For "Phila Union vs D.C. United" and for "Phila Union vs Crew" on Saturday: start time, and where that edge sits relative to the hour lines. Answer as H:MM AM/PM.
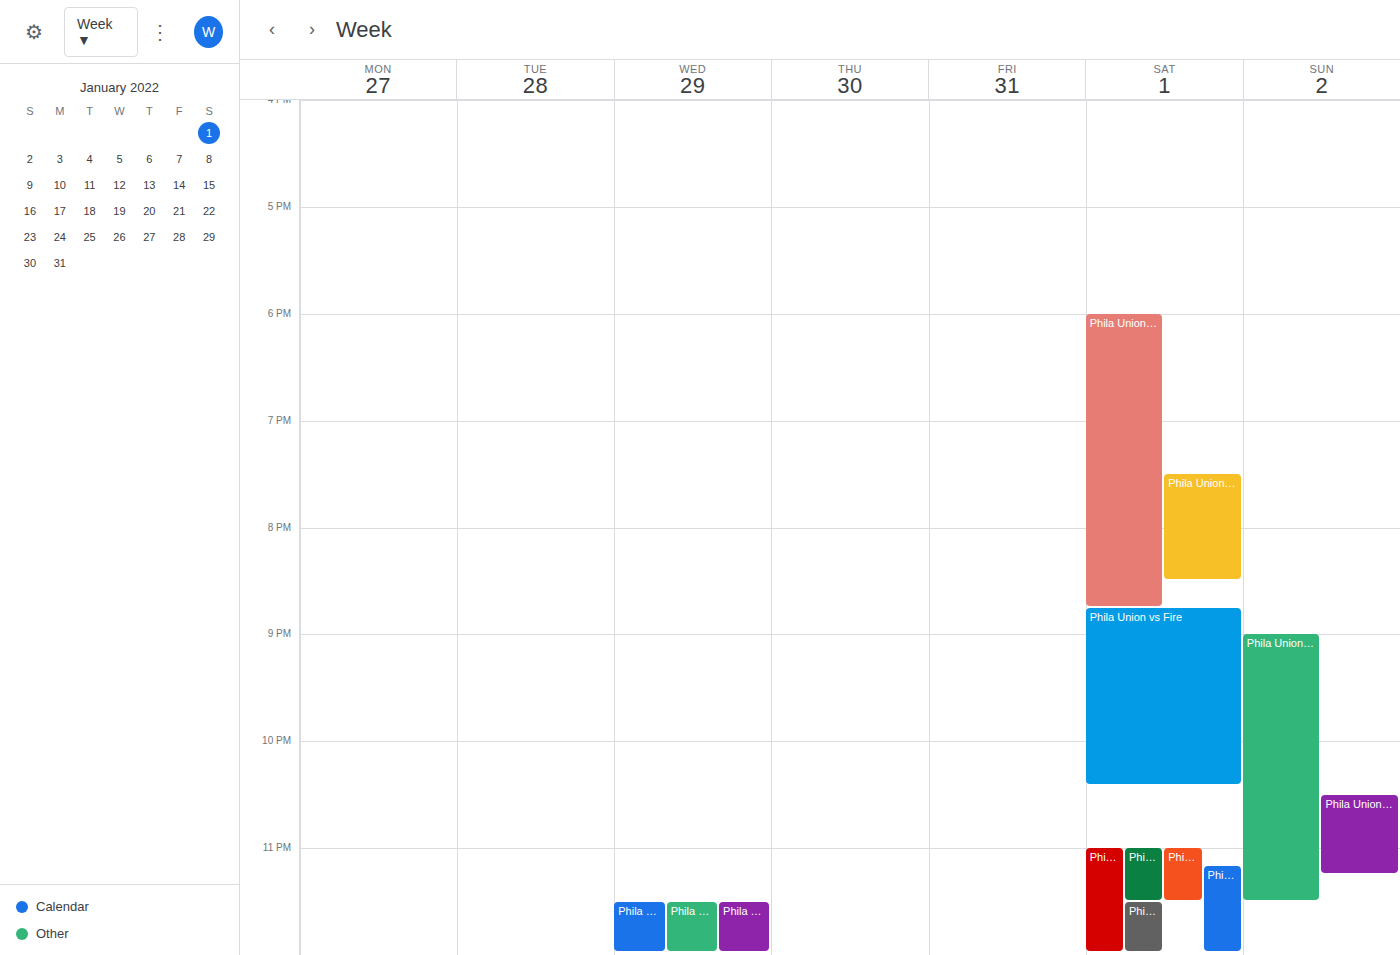
"Phila Union vs D.C. United": 11:30 PM, halfway between the 11 PM and 12 AM lines. "Phila Union vs Crew": 11:00 PM, exactly on the 11 PM line.